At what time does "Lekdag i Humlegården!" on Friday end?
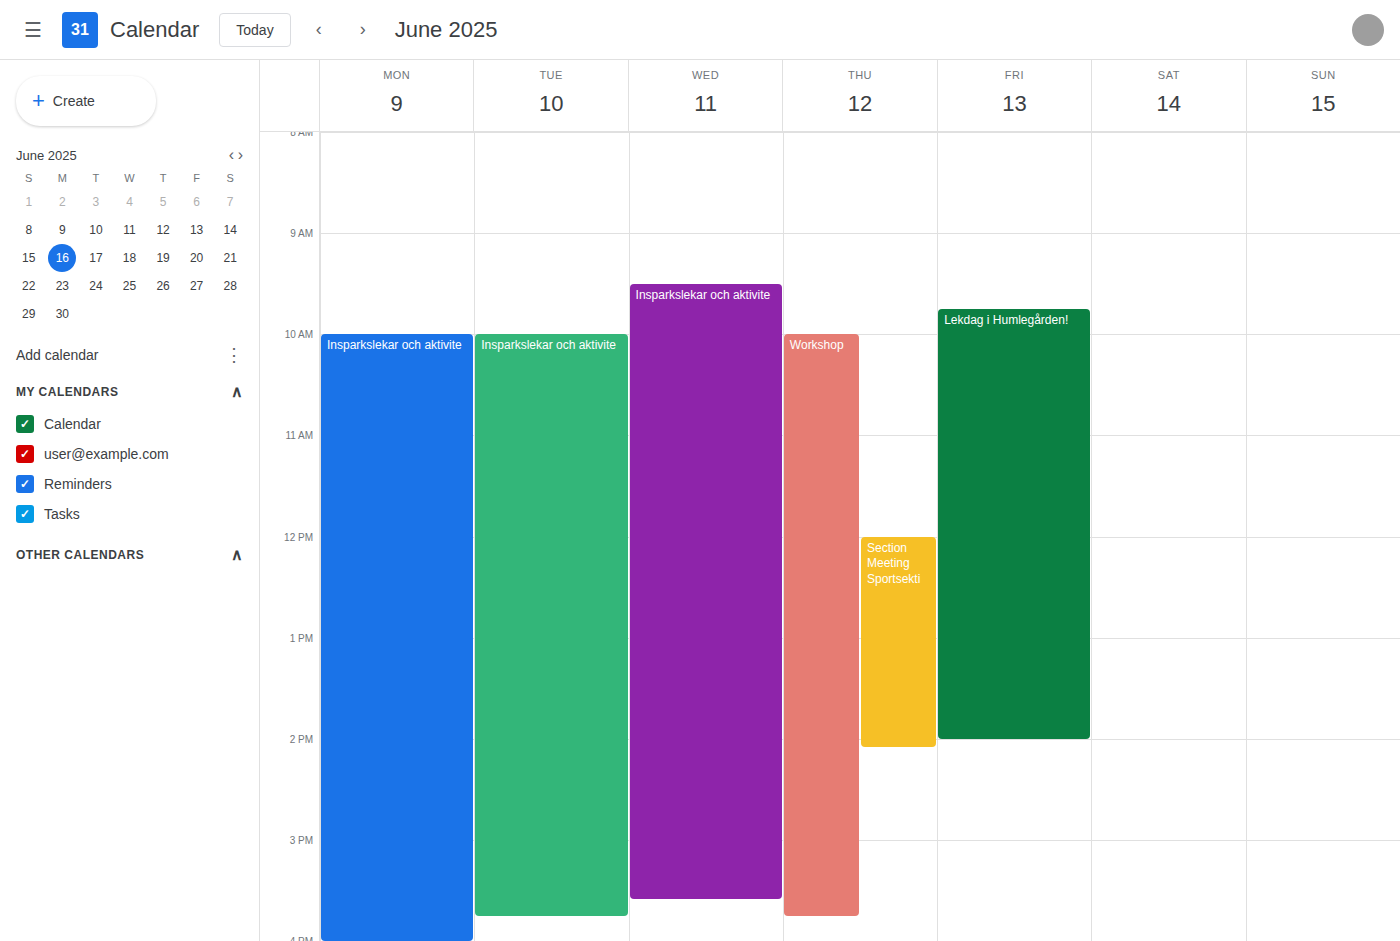
2:00 PM